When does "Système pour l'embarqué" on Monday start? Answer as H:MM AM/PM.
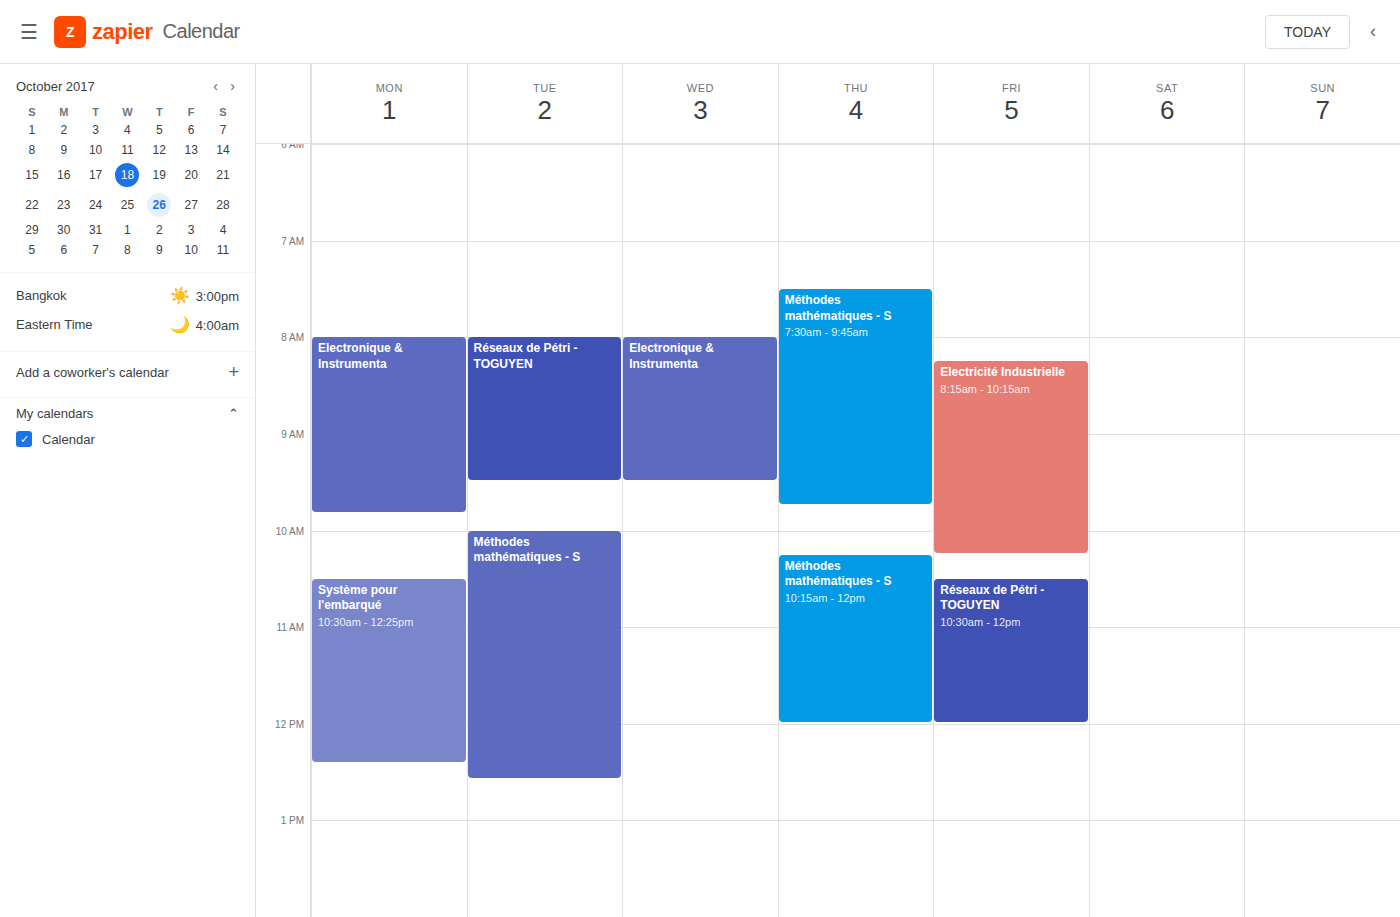
10:30 AM